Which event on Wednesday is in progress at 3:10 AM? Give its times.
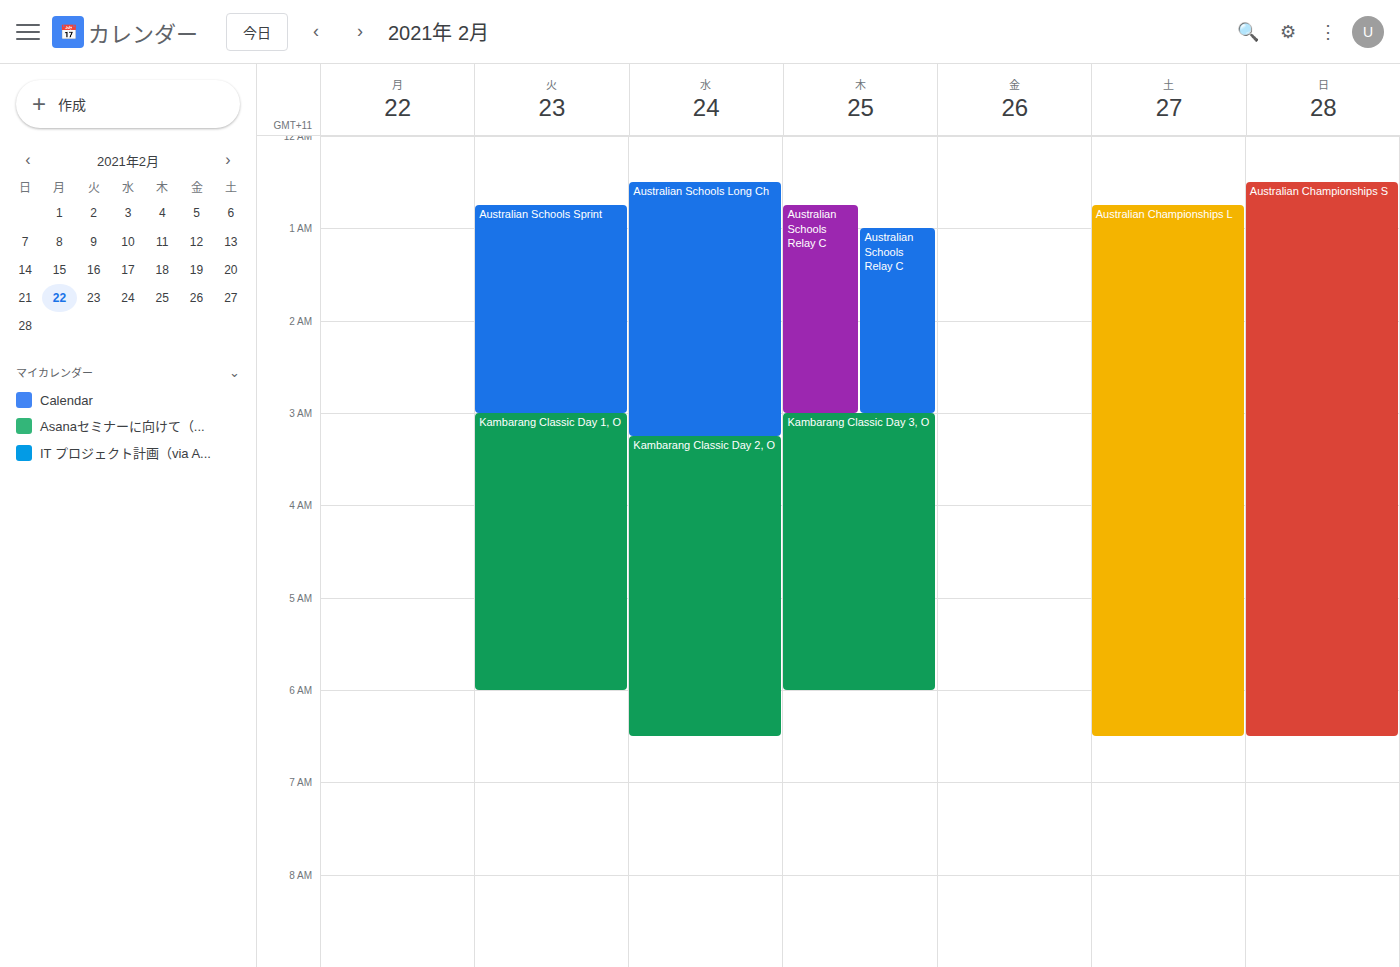
"Australian Schools Long Ch", 12:30 AM to 3:15 AM